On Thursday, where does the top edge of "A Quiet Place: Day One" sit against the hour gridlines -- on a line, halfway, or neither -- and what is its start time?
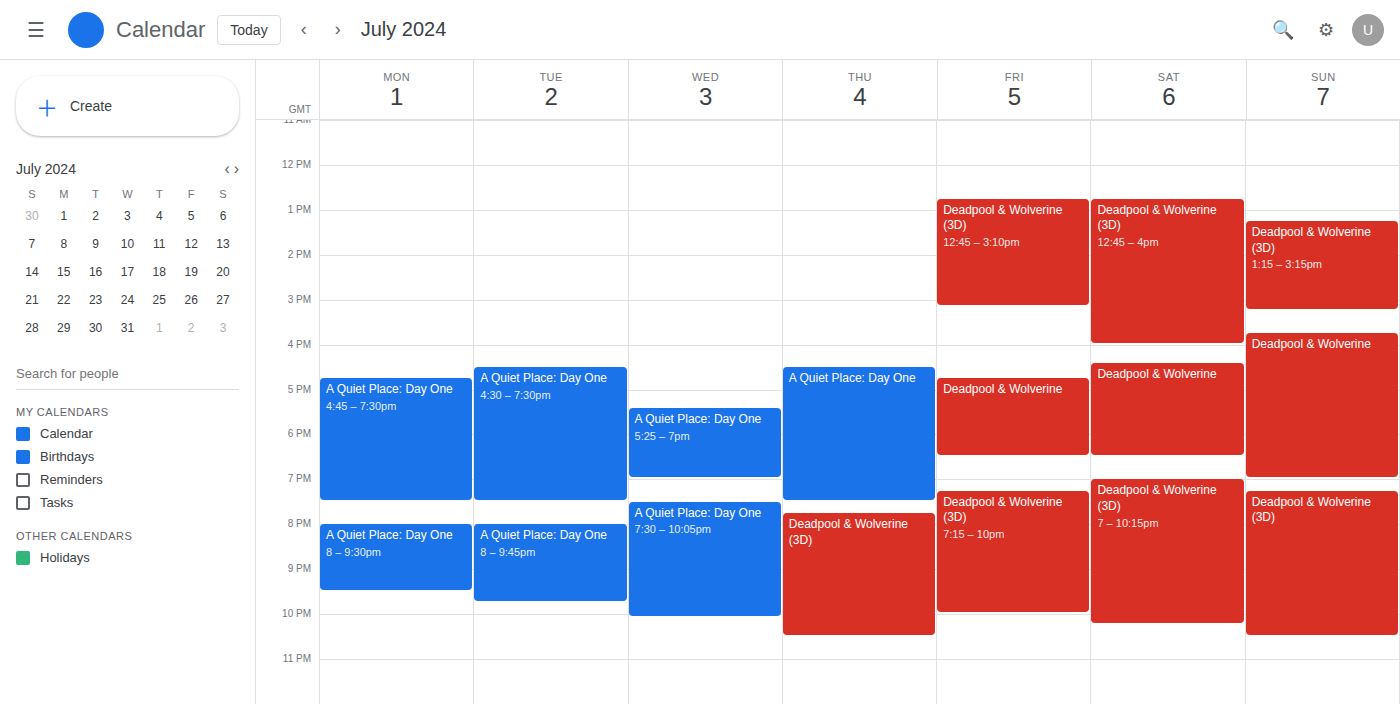
4:30 PM -- halfway between the 4 PM and 5 PM lines.